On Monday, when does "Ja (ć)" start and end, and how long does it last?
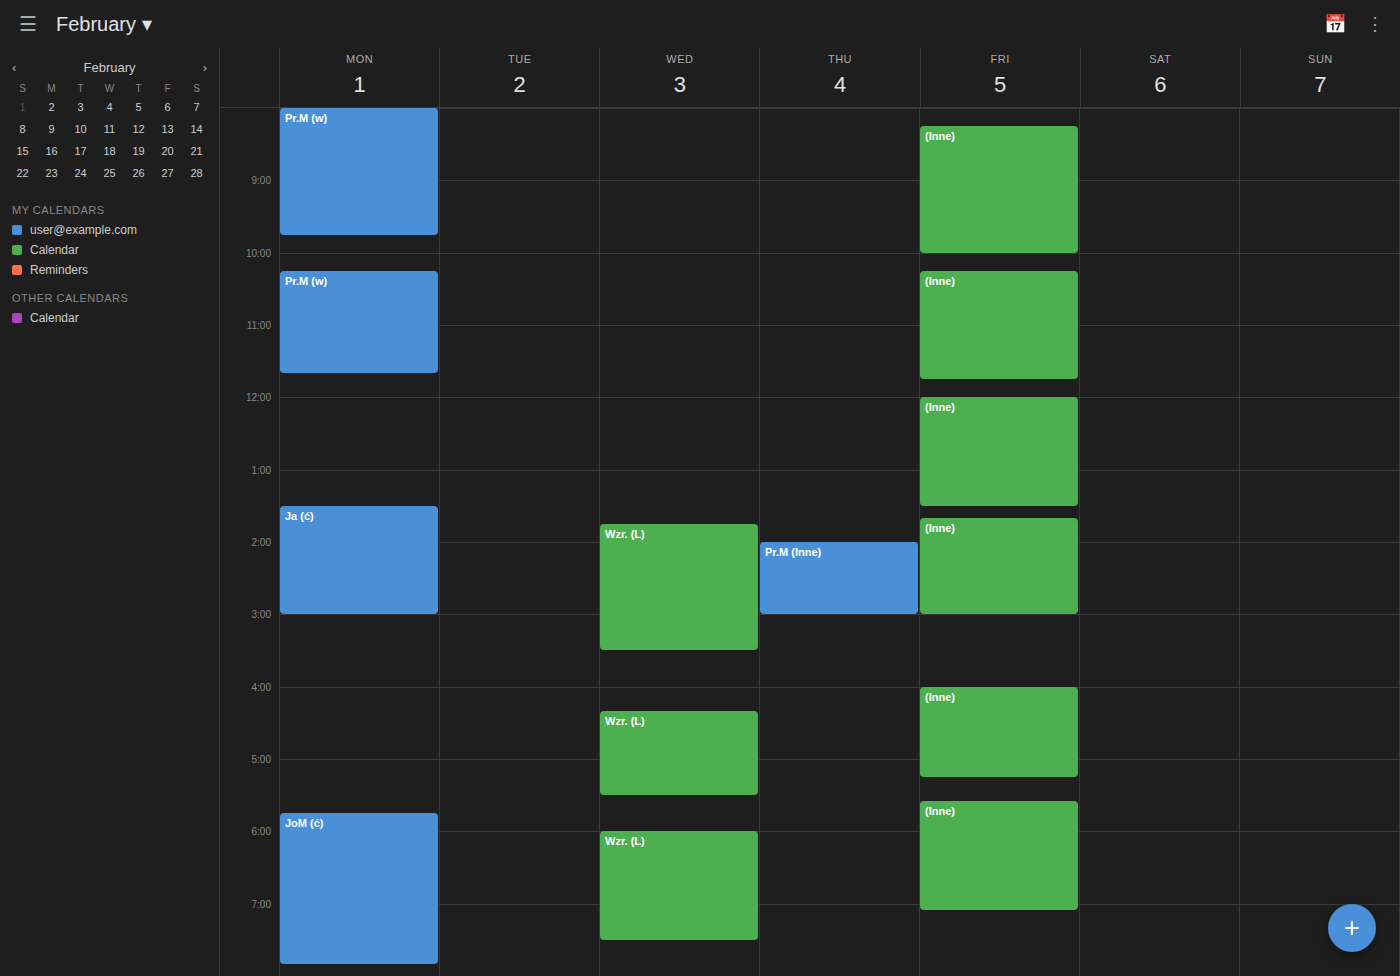
1:30 PM to 3:00 PM, 1 hour 30 minutes